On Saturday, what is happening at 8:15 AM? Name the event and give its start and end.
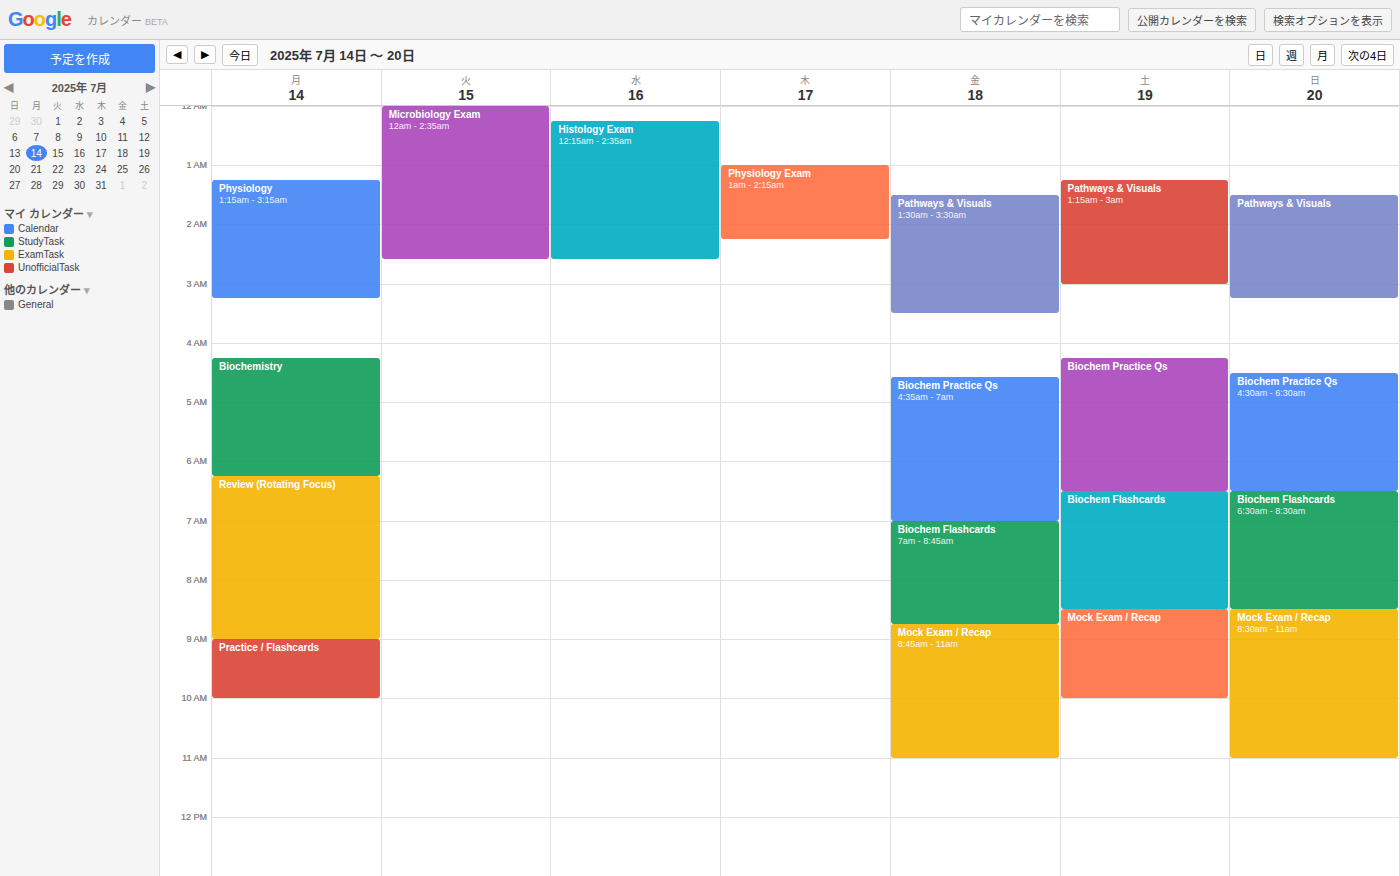
"Biochem Flashcards", 6:30 AM to 8:30 AM